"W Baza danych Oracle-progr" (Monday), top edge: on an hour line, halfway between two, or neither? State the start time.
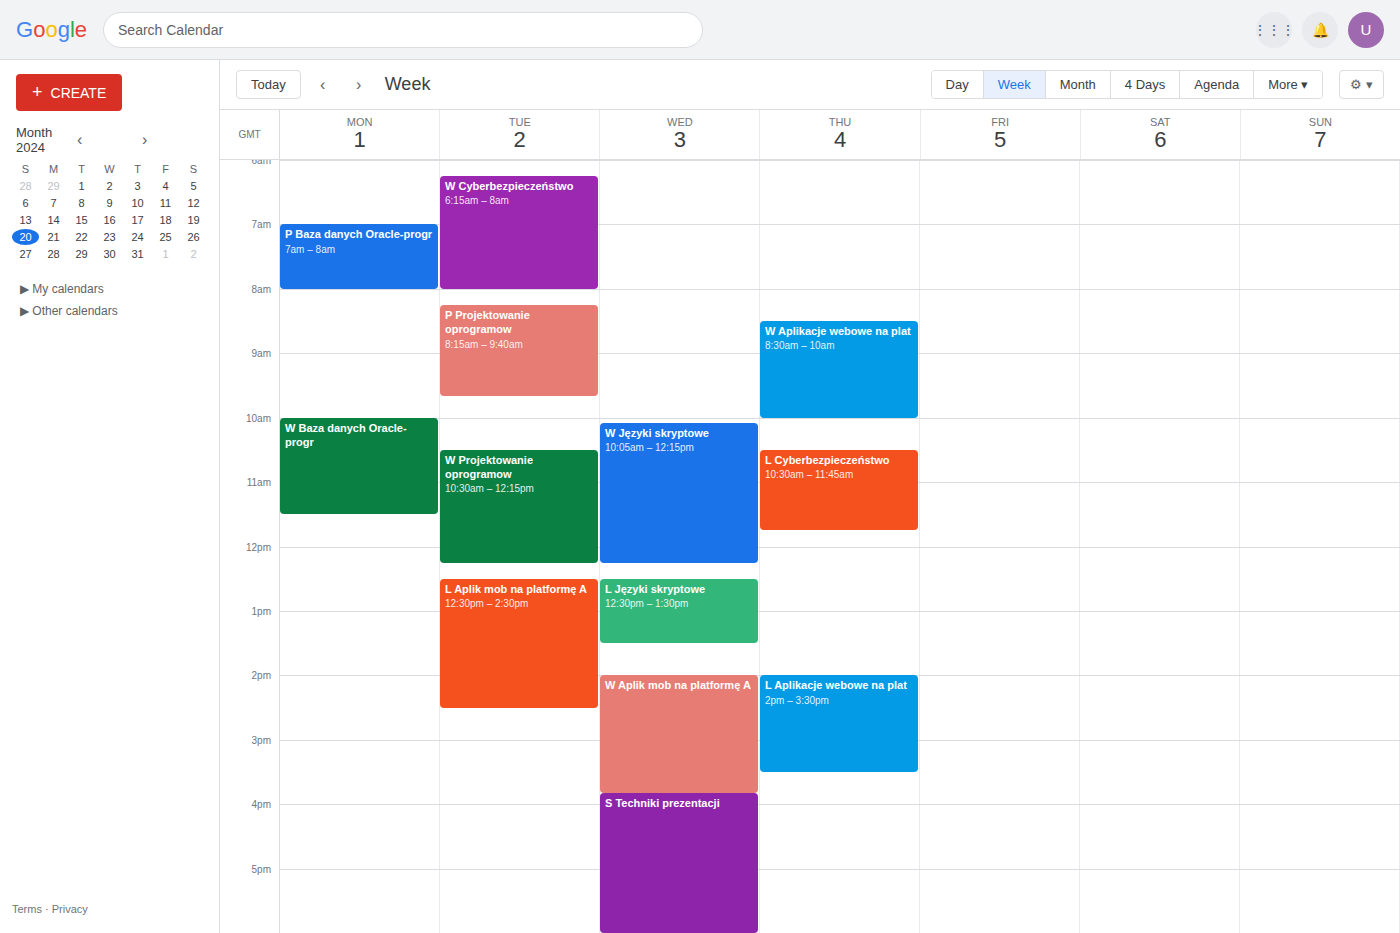
10:00 AM -- exactly on the 10 AM line.